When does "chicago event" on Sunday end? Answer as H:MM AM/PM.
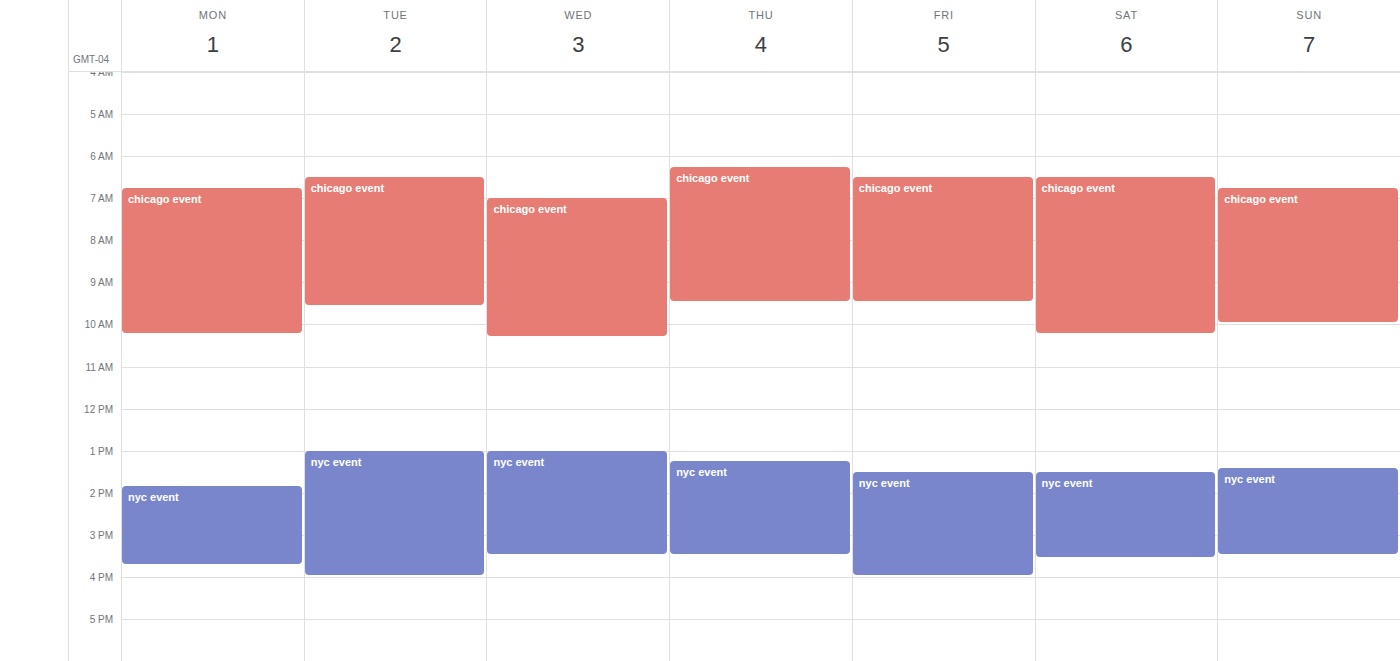
10:00 AM